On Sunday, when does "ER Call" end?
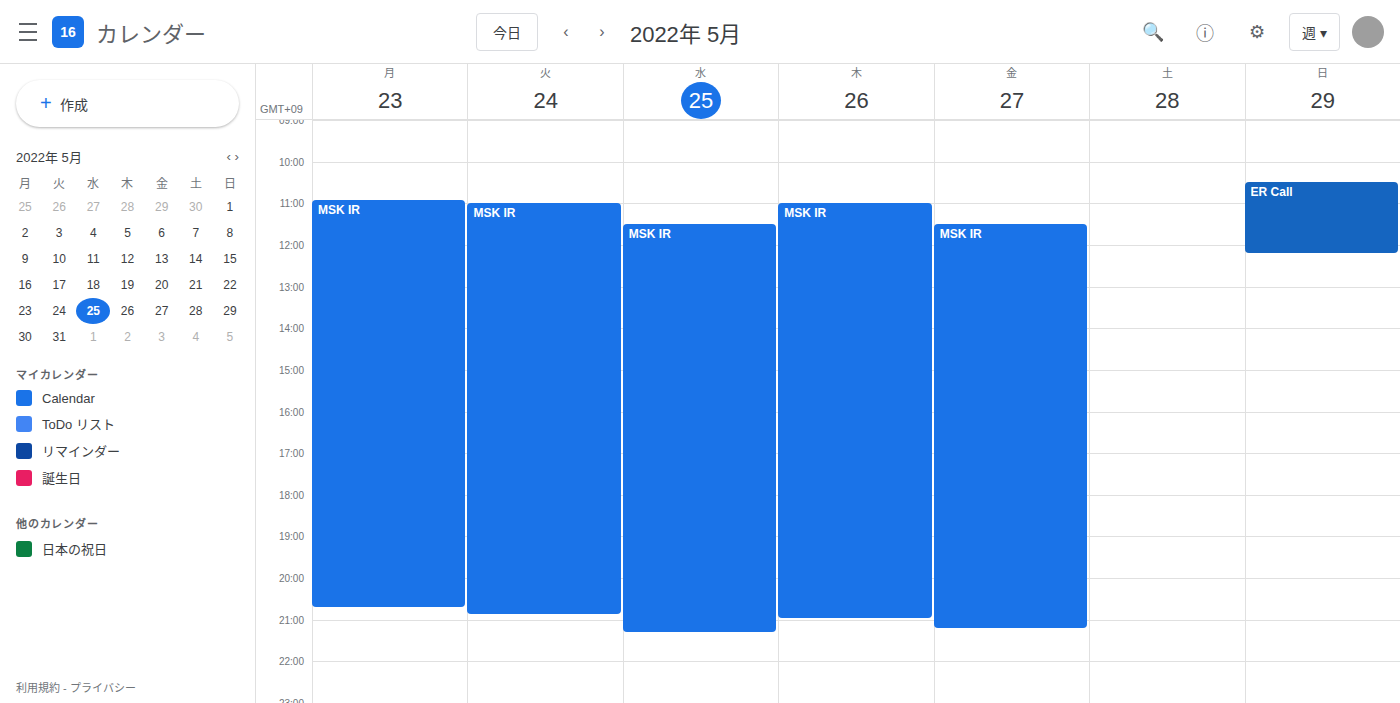
12:15